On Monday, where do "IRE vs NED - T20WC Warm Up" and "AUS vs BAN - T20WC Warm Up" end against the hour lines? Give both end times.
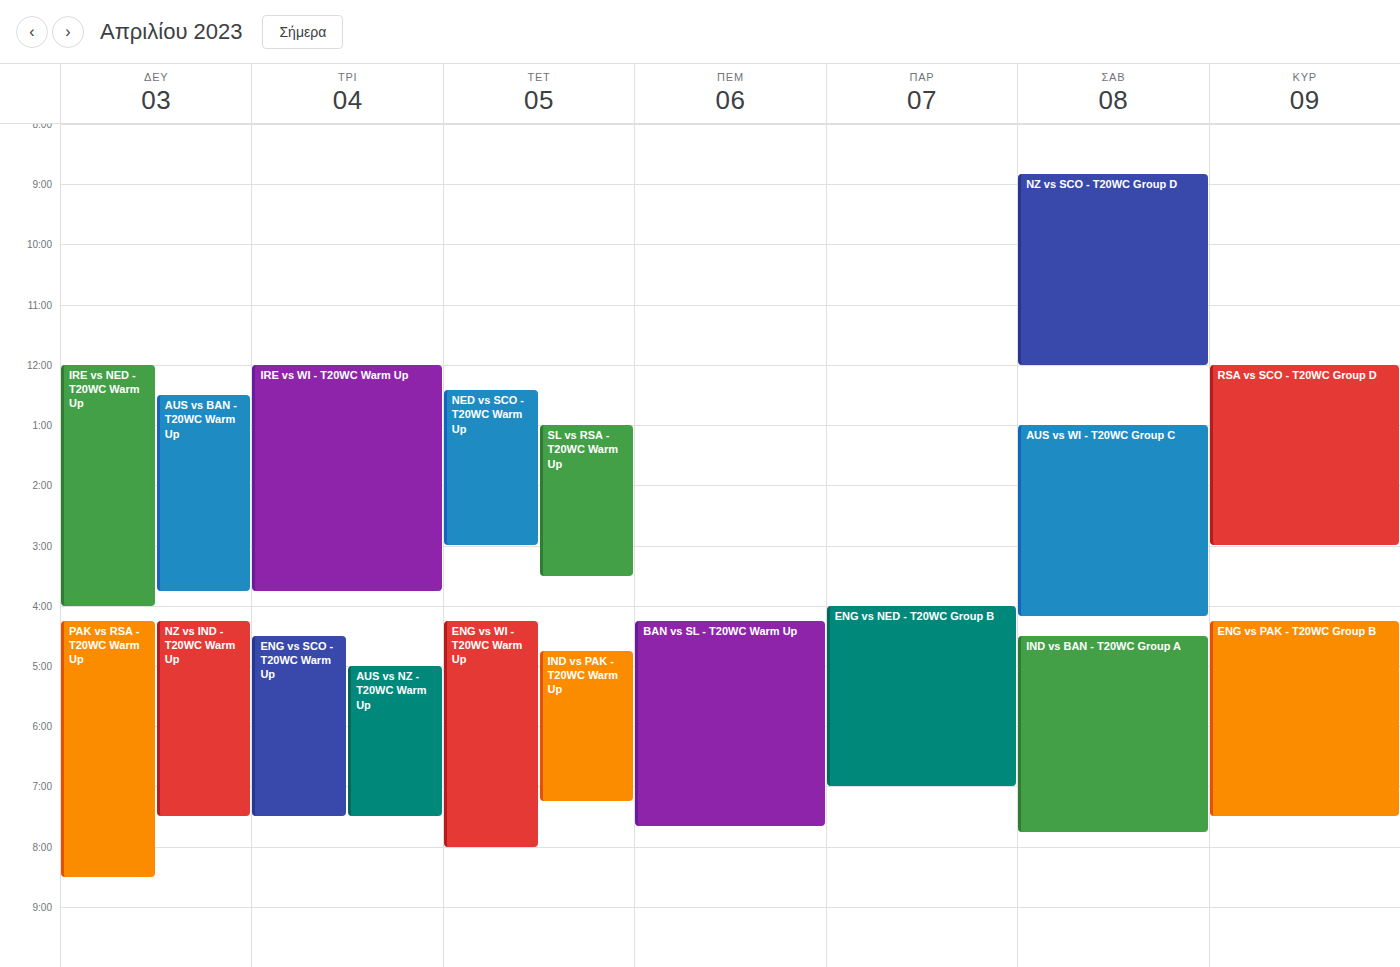
"IRE vs NED - T20WC Warm Up": 4:00 PM, exactly on the 4 PM line. "AUS vs BAN - T20WC Warm Up": 3:45 PM, neither: three quarters of the way from the 3 PM line to the 4 PM line.